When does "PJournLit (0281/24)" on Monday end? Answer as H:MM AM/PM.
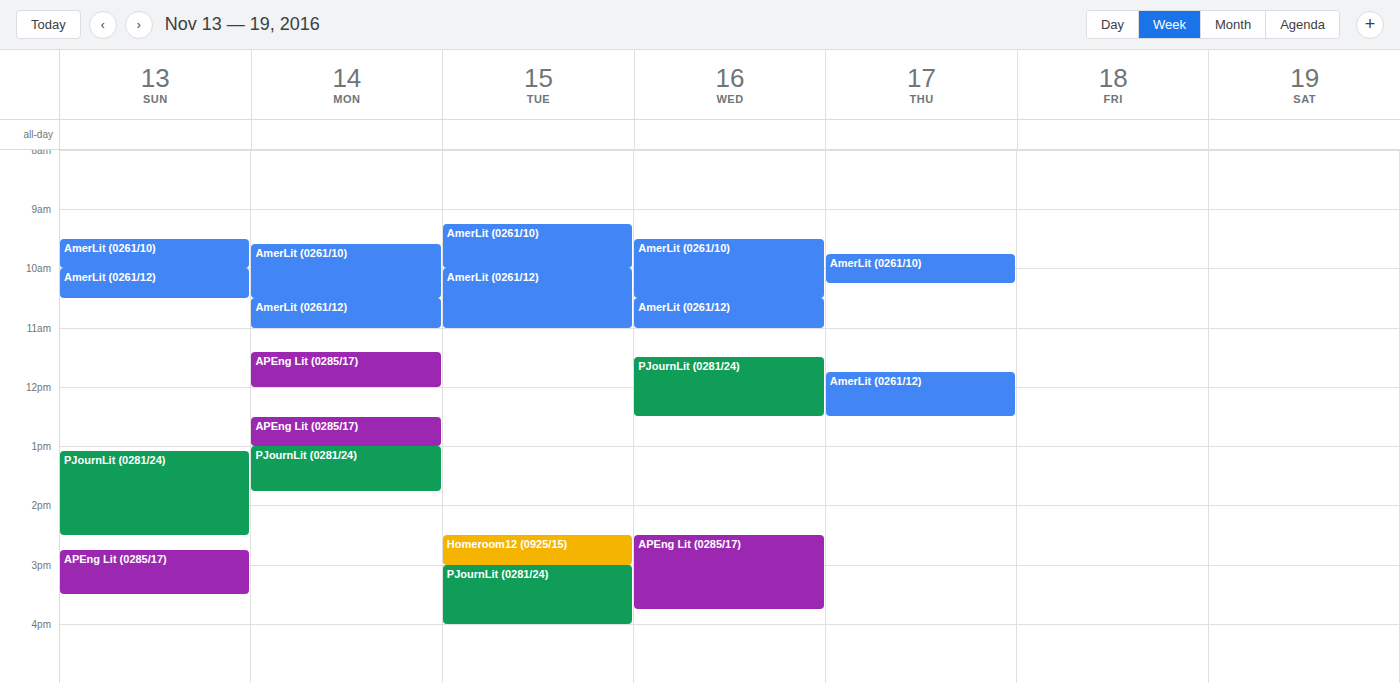
1:45 PM